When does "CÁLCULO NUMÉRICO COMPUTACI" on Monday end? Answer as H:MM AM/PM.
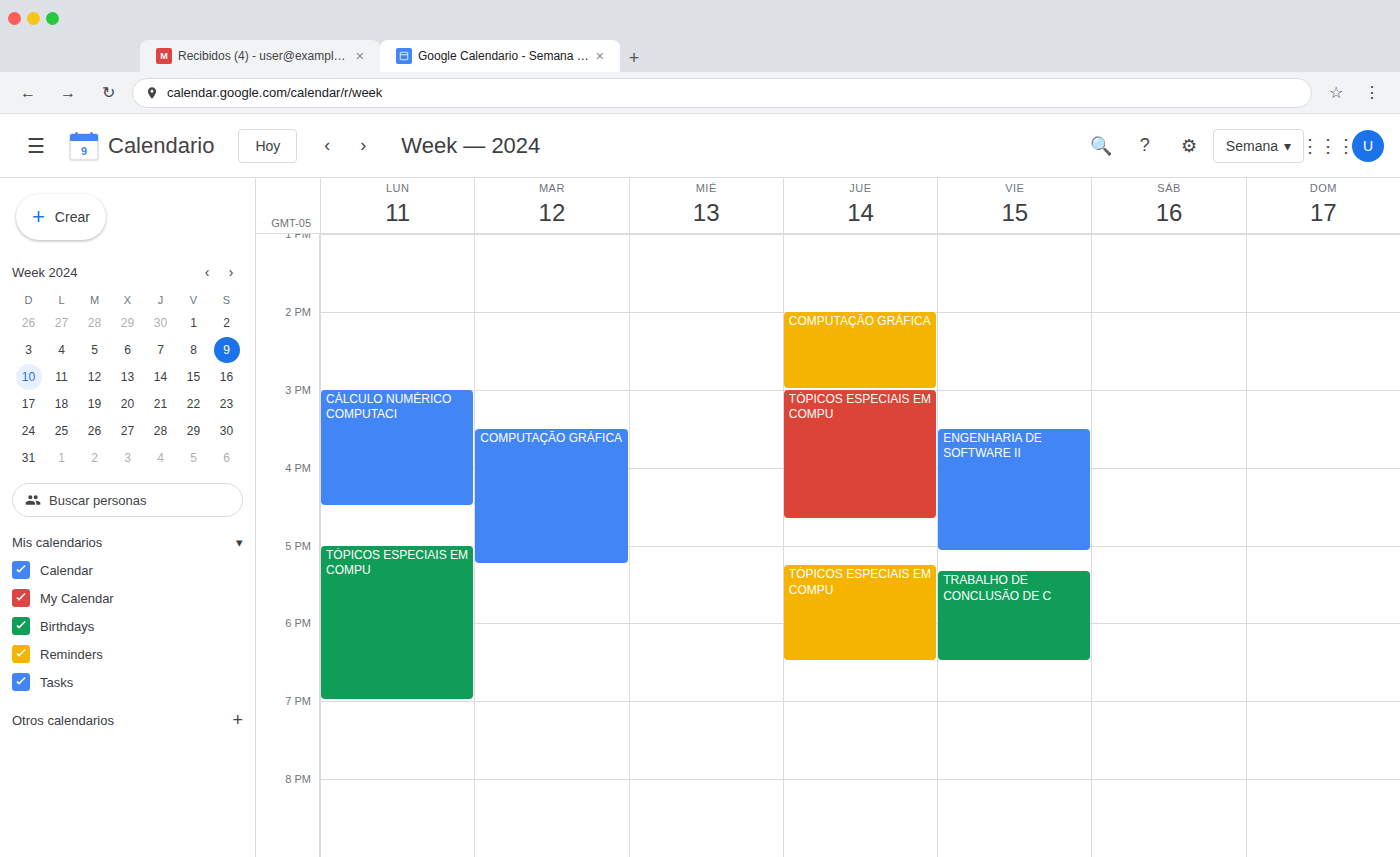
4:30 PM